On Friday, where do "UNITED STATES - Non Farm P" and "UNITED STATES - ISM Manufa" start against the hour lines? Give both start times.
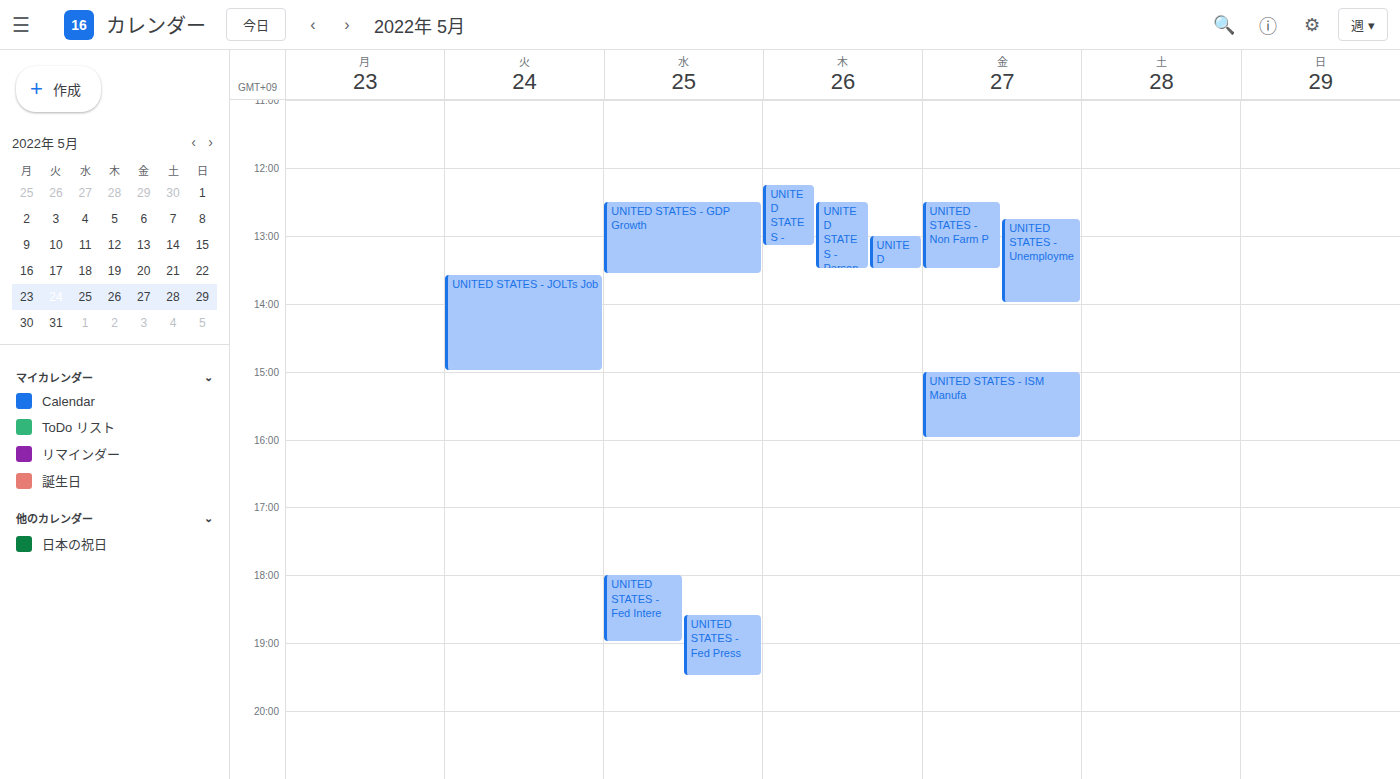
"UNITED STATES - Non Farm P": 12:30, halfway between the 12:00 and 13:00 lines. "UNITED STATES - ISM Manufa": 15:00, exactly on the 15:00 line.